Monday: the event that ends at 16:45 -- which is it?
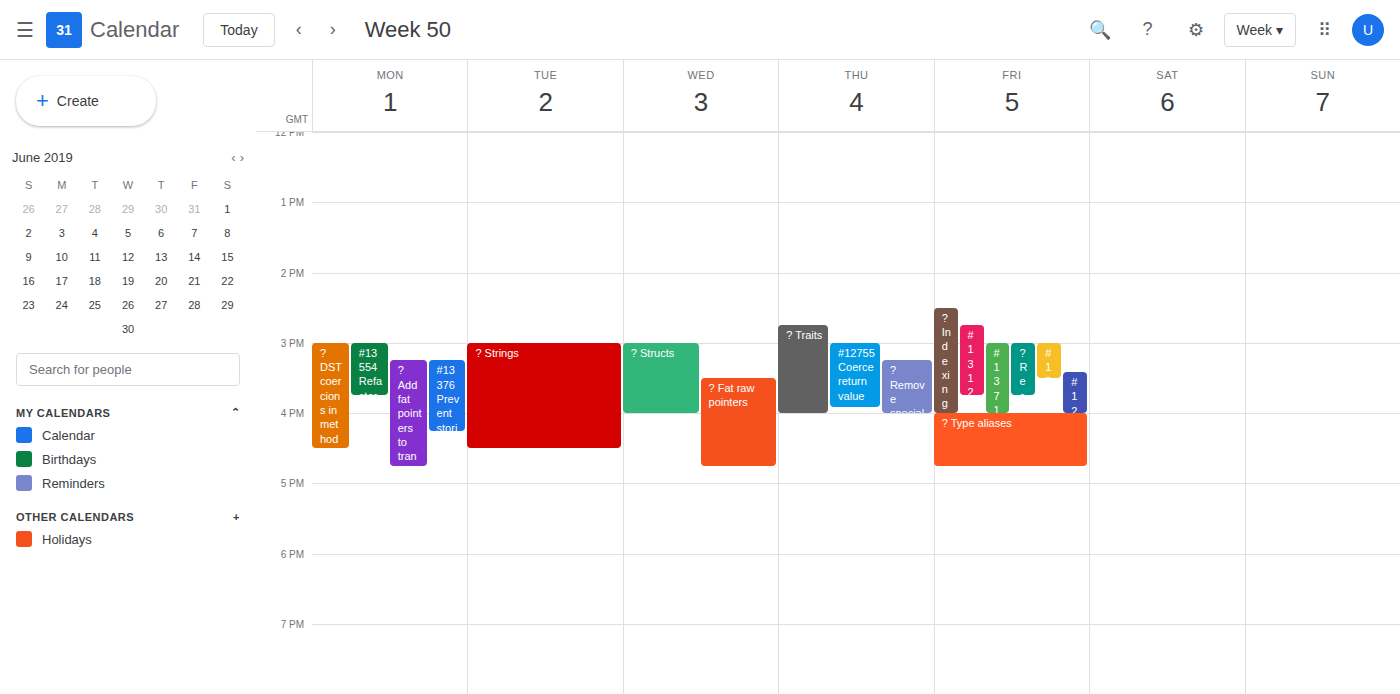
"? Add fat pointers to tran"